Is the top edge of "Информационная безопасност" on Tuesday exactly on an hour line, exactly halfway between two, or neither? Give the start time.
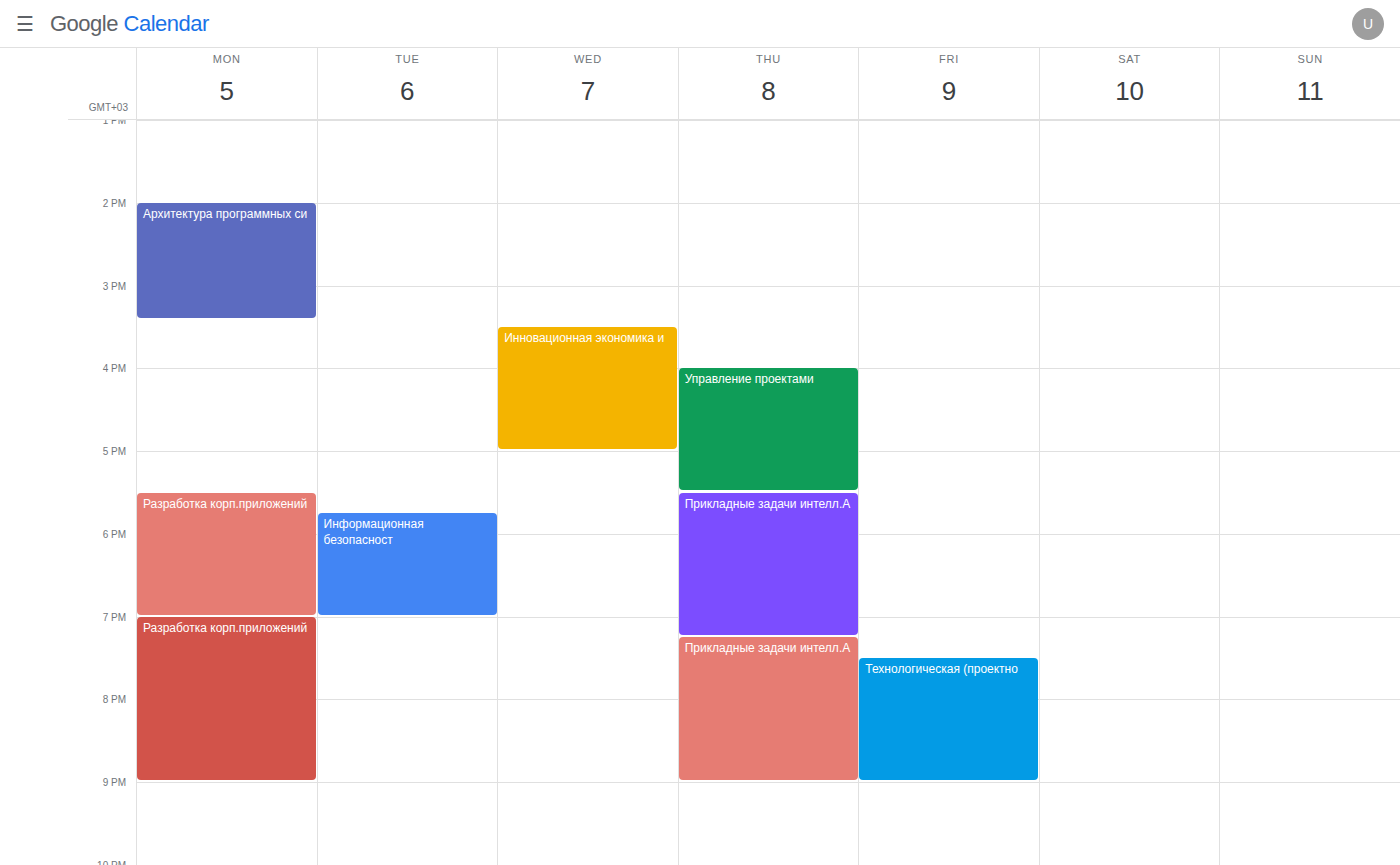
17:45 -- neither: three quarters of the way from the 17:00 line to the 18:00 line.